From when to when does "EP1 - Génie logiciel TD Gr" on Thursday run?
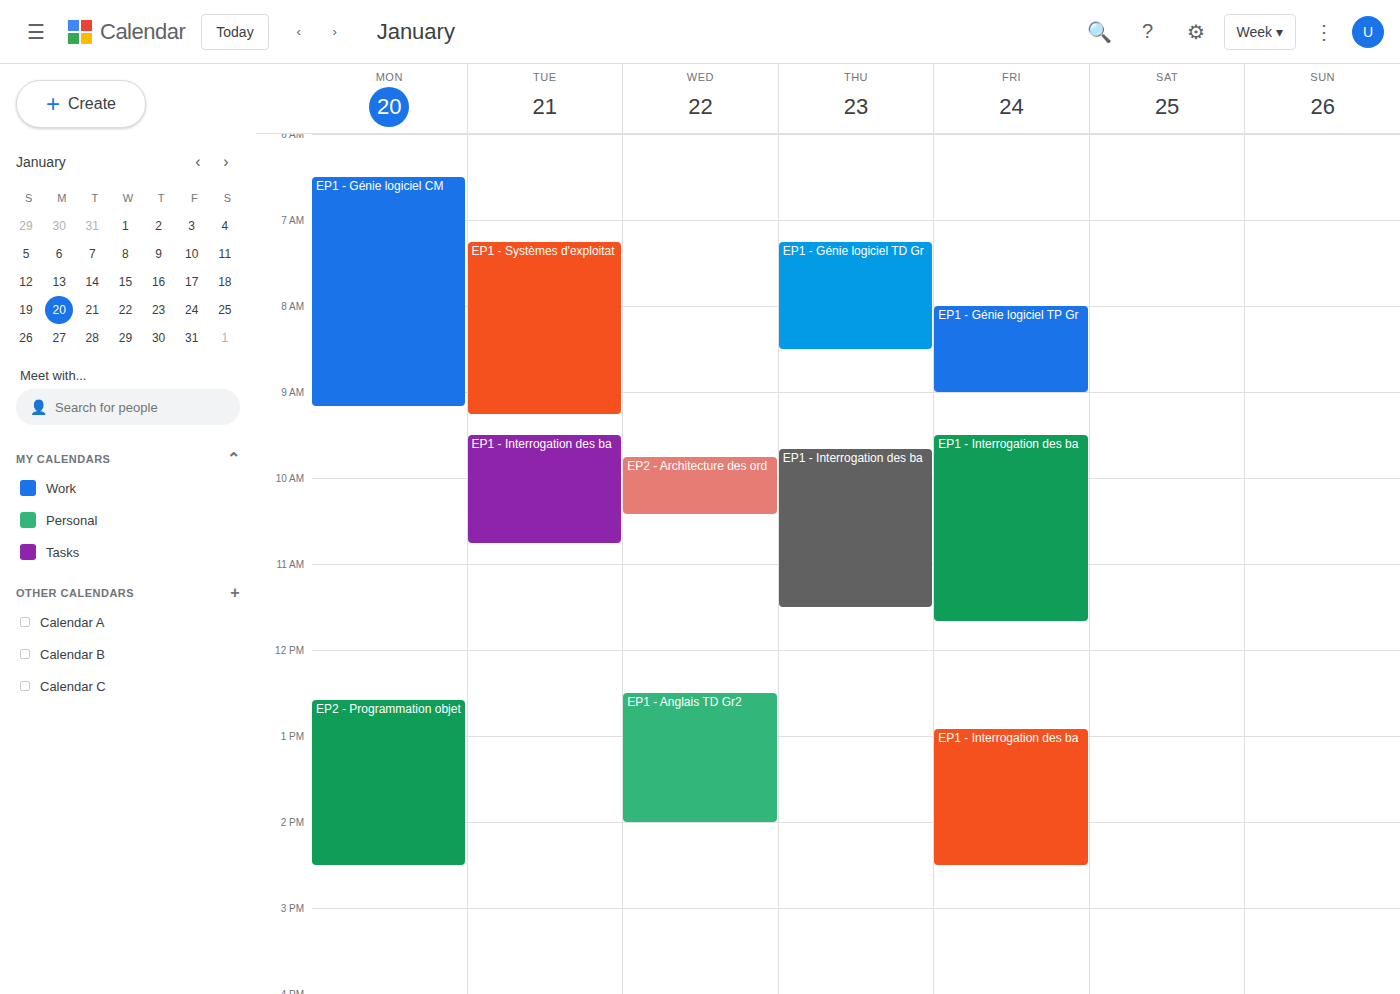
7:15 AM to 8:30 AM